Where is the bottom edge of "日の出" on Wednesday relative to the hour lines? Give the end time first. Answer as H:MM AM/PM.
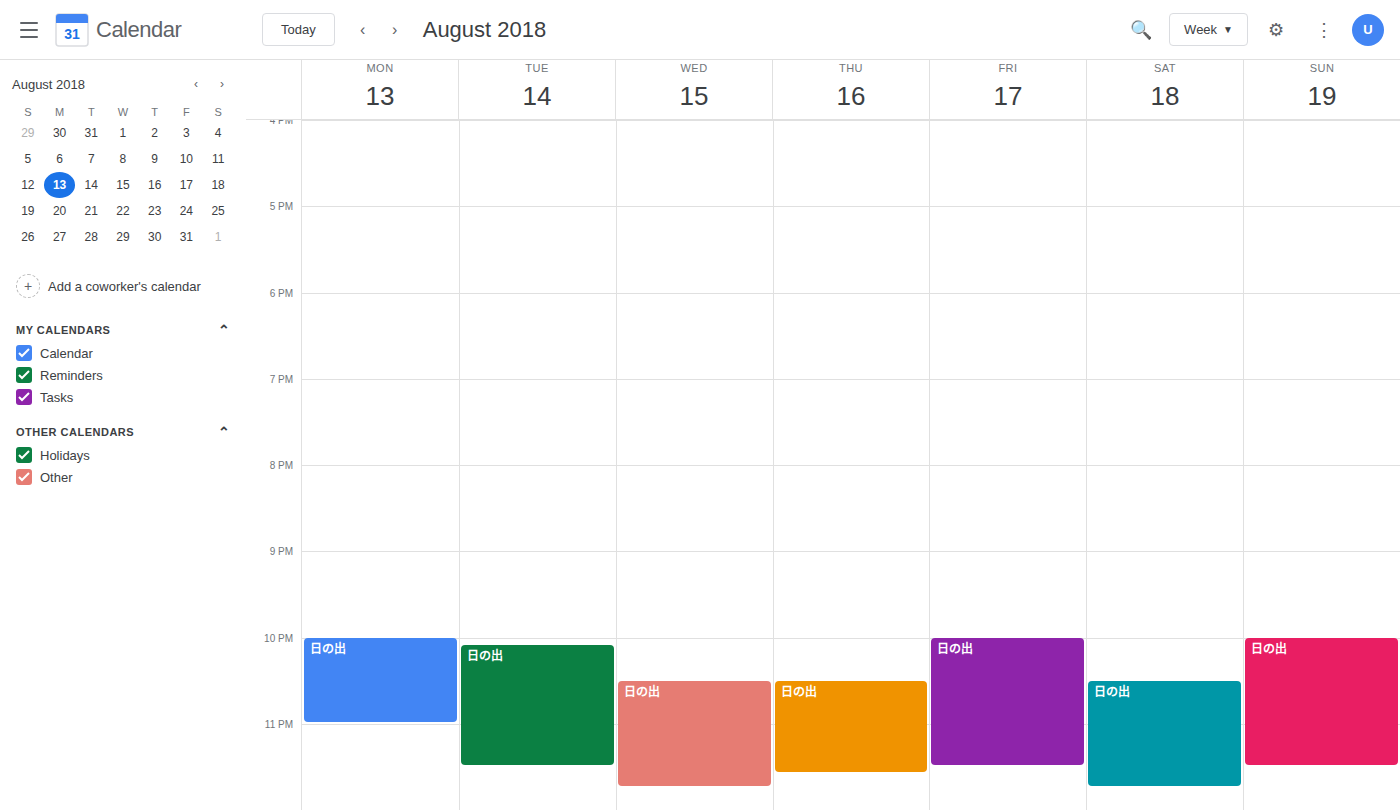
11:45 PM -- neither: three quarters of the way from the 11 PM line to the 12 AM line.